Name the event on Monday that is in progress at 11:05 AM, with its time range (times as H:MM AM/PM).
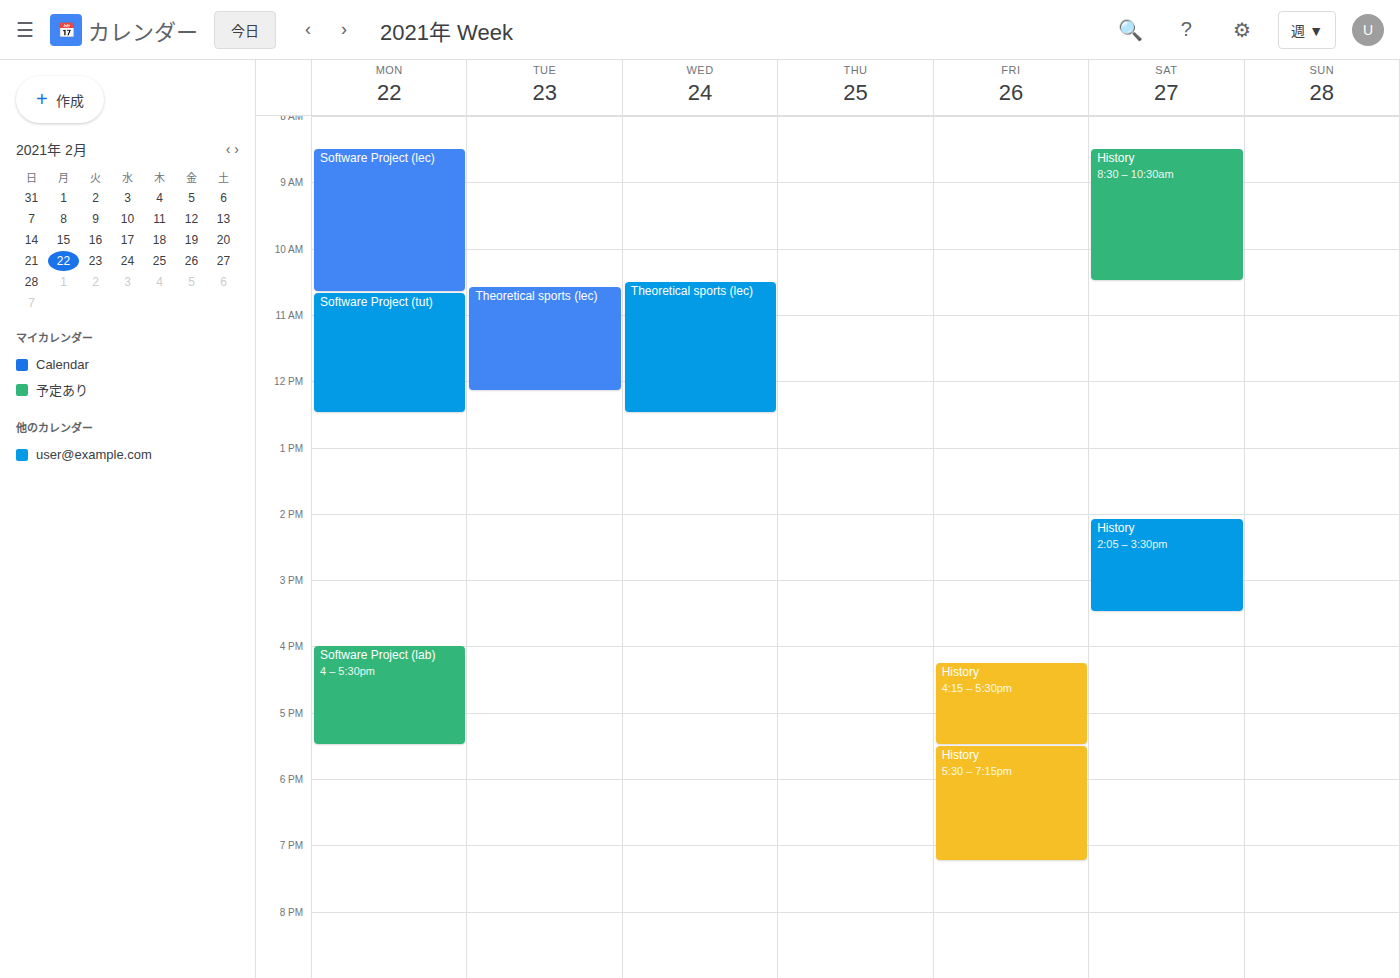
"Software Project (tut)", 10:40 AM to 12:30 PM